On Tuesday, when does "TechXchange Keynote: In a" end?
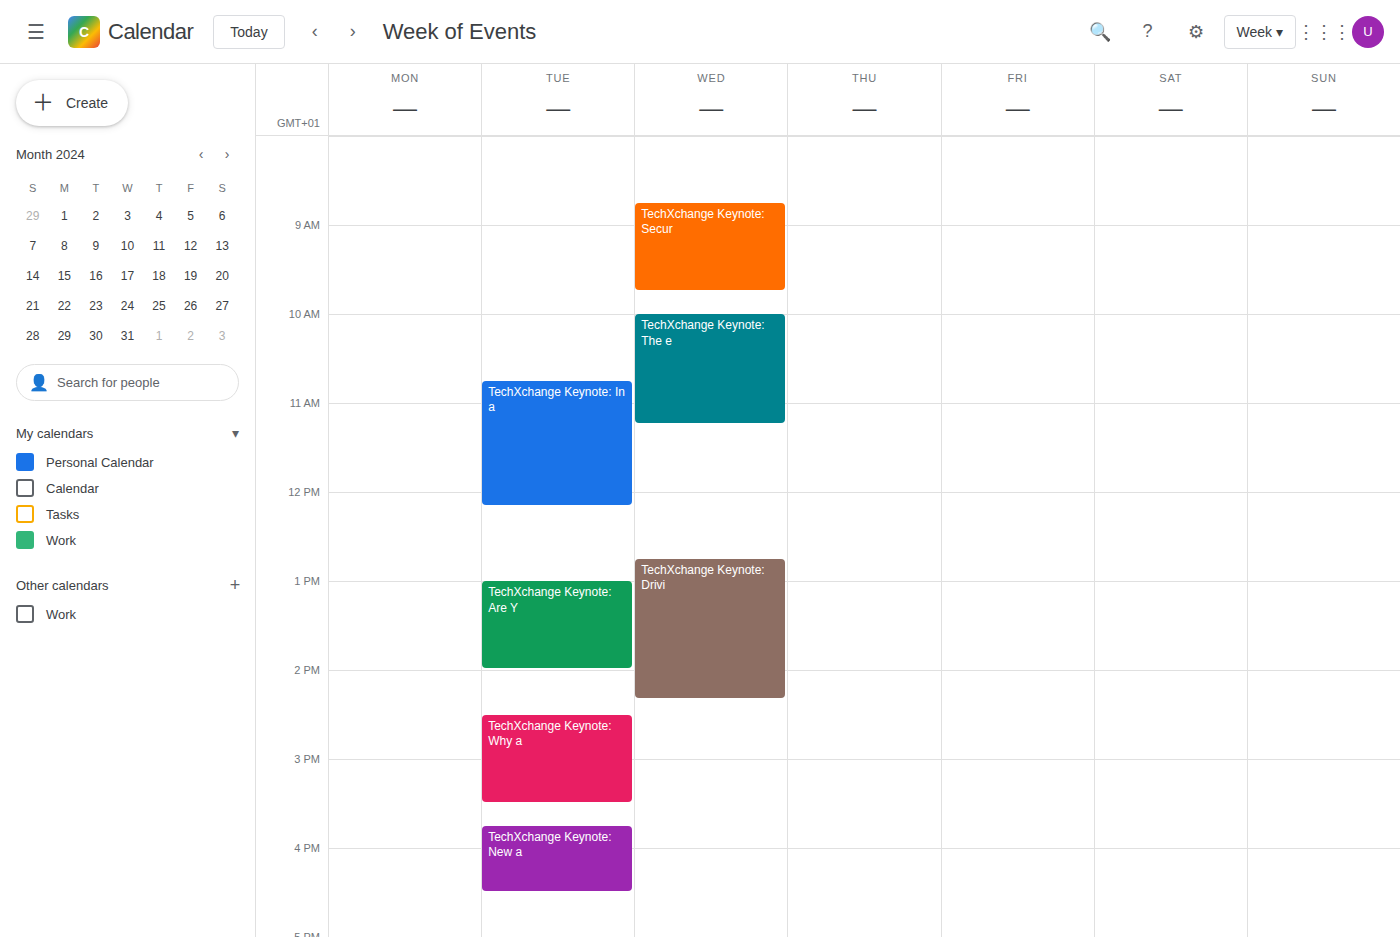
12:10 PM